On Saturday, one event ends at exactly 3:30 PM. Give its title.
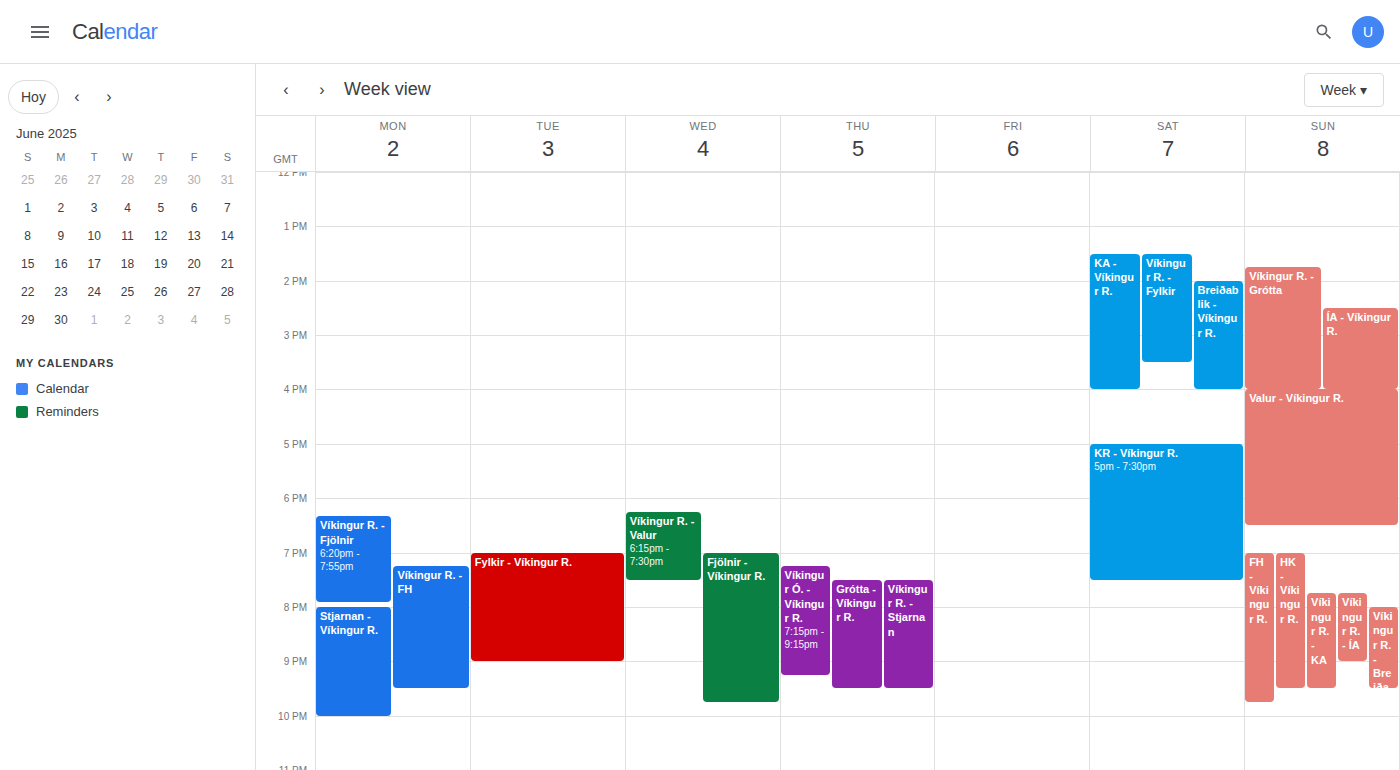
"Víkingur R. - Fylkir"